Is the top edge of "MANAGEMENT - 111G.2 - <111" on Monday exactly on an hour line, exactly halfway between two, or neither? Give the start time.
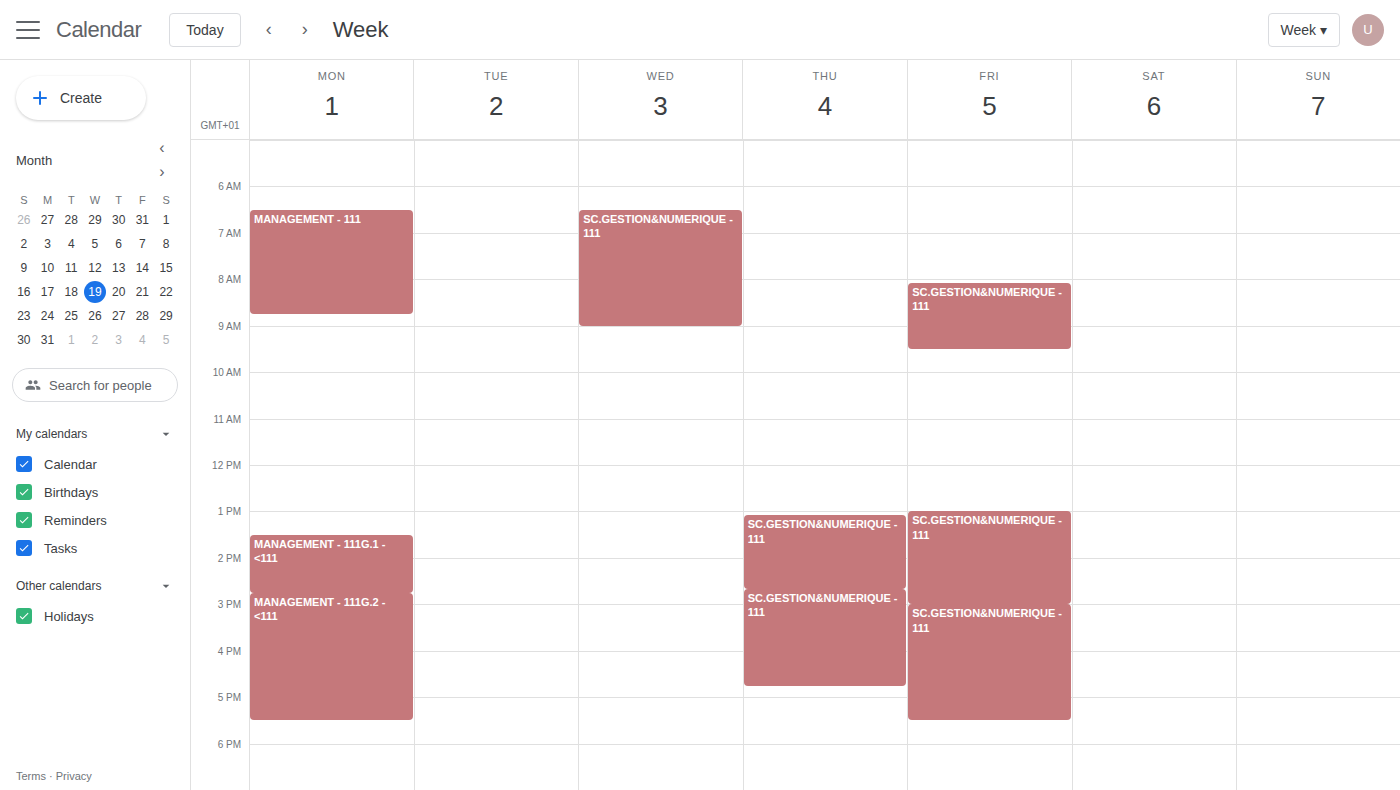
2:45 PM -- neither: three quarters of the way from the 2 PM line to the 3 PM line.